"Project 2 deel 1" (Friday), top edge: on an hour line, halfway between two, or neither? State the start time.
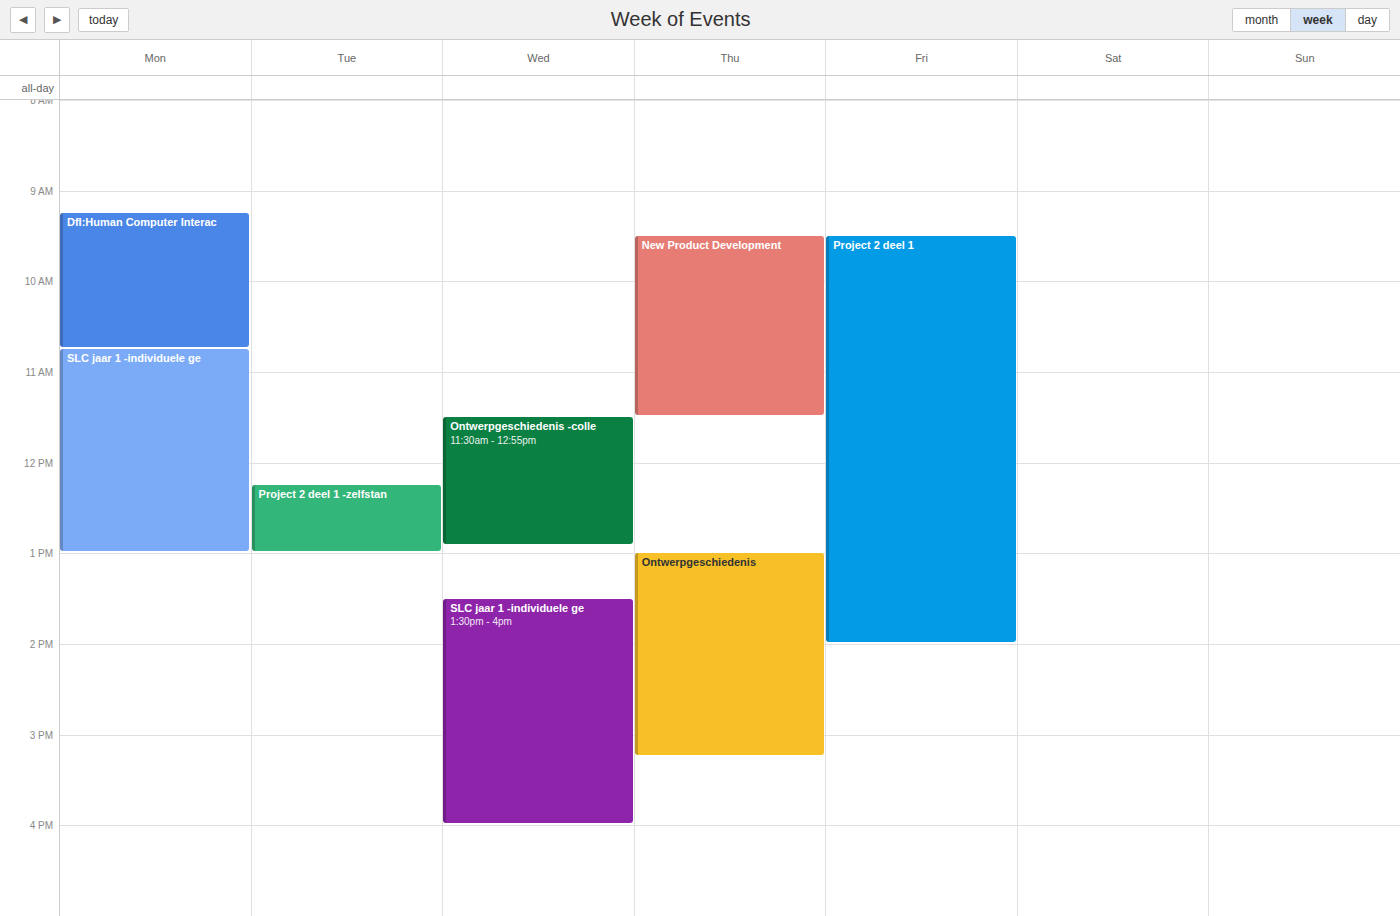
09:30 -- halfway between the 09:00 and 10:00 lines.